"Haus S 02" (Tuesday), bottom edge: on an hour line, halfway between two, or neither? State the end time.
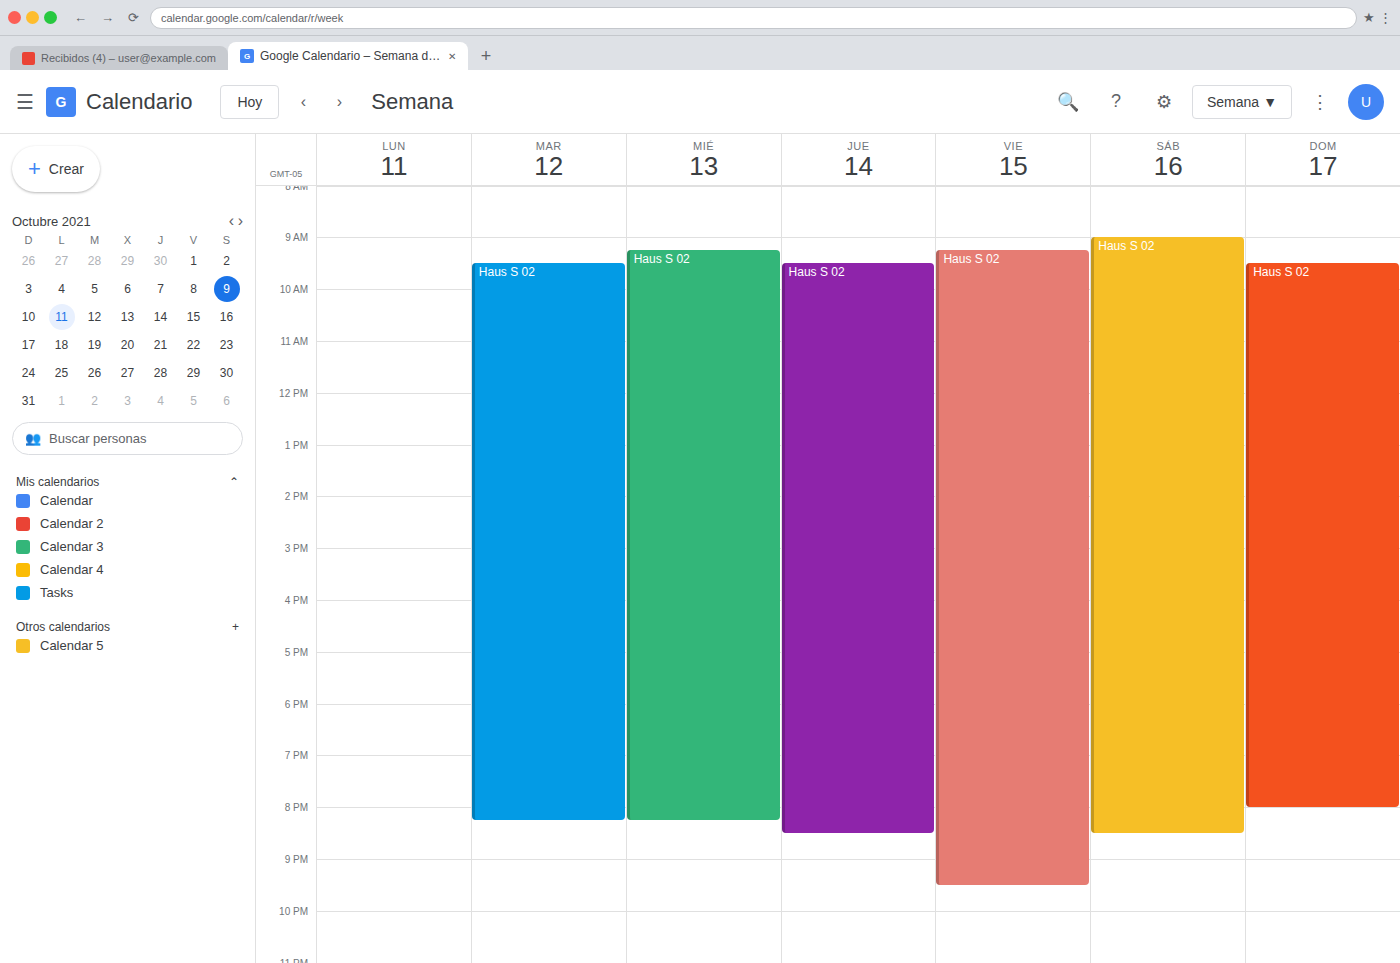
8:15 PM -- neither: a quarter of the way from the 8 PM line to the 9 PM line.